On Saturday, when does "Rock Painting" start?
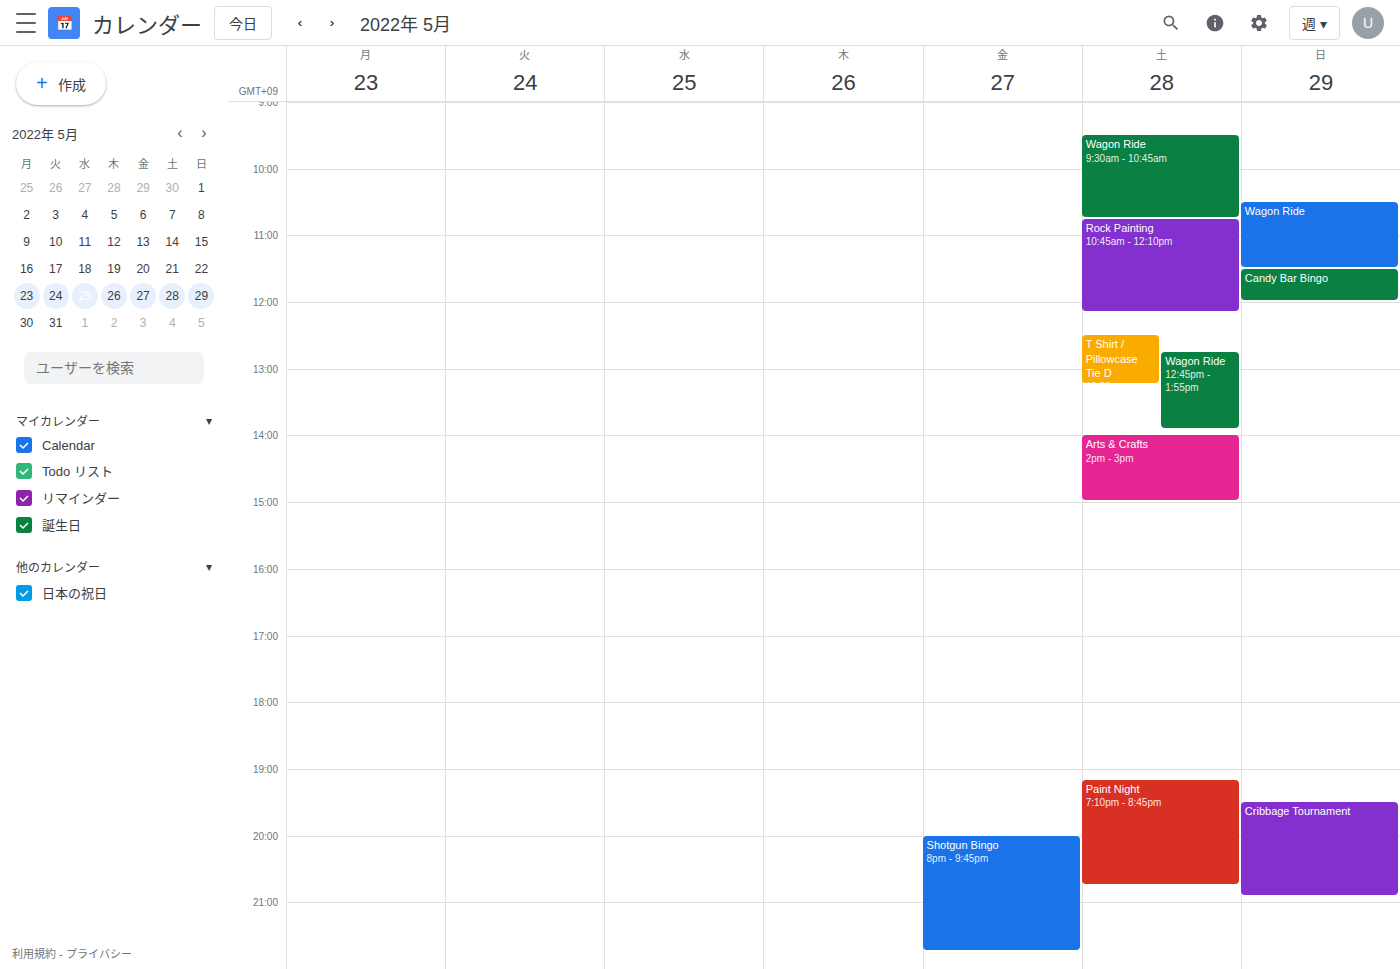
10:45 AM